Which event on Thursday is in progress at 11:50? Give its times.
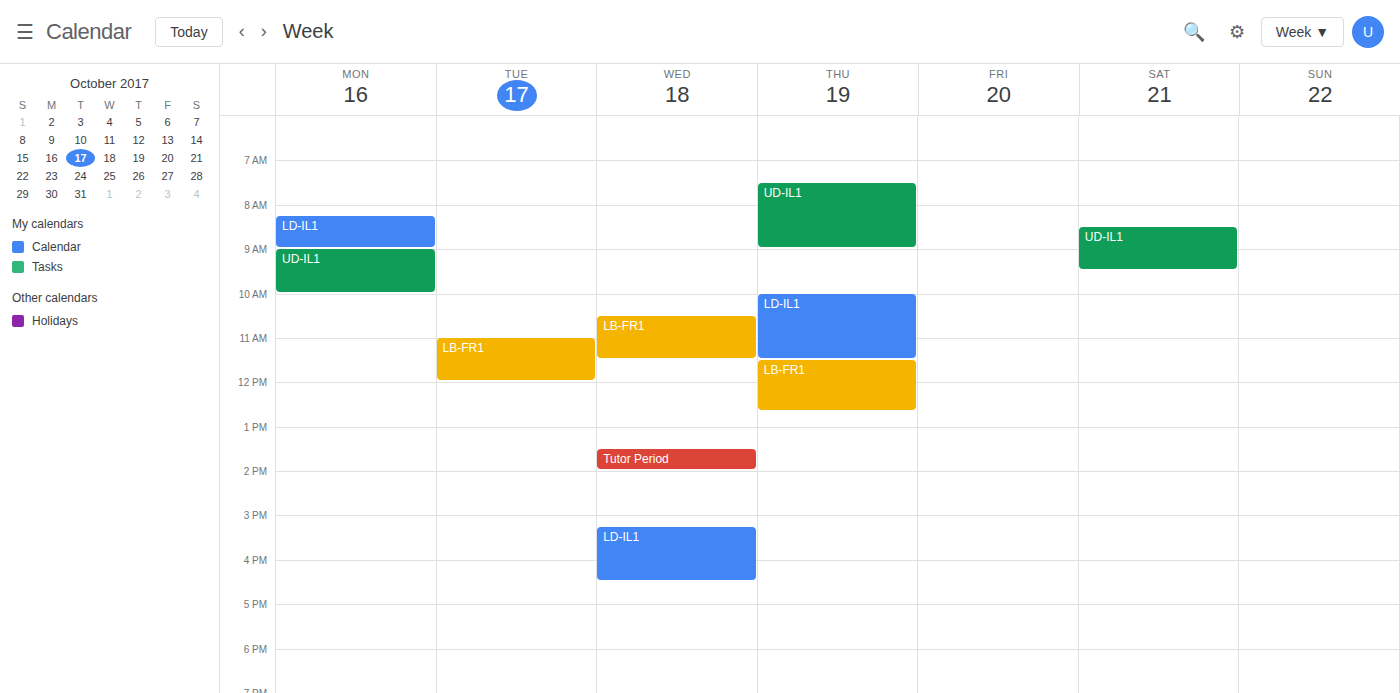
"LB-FR1", 11:30 to 12:40